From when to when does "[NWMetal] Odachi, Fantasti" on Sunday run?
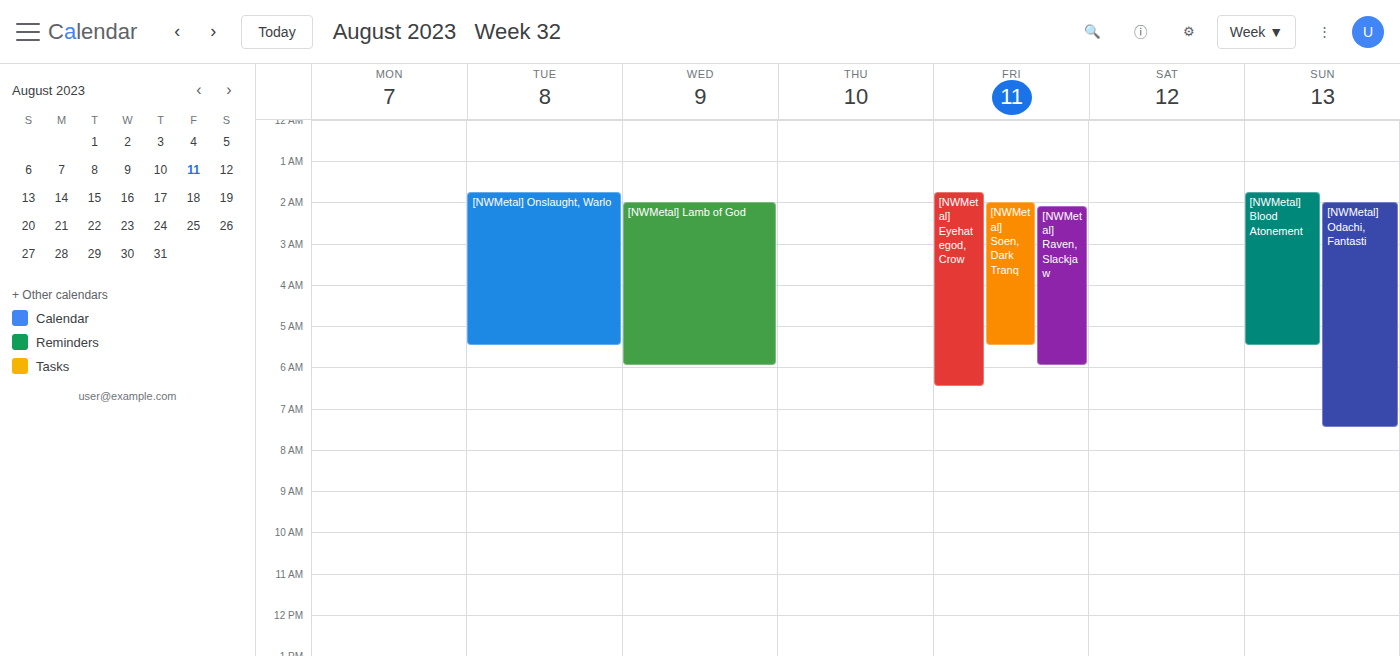
2:00 AM to 7:30 AM